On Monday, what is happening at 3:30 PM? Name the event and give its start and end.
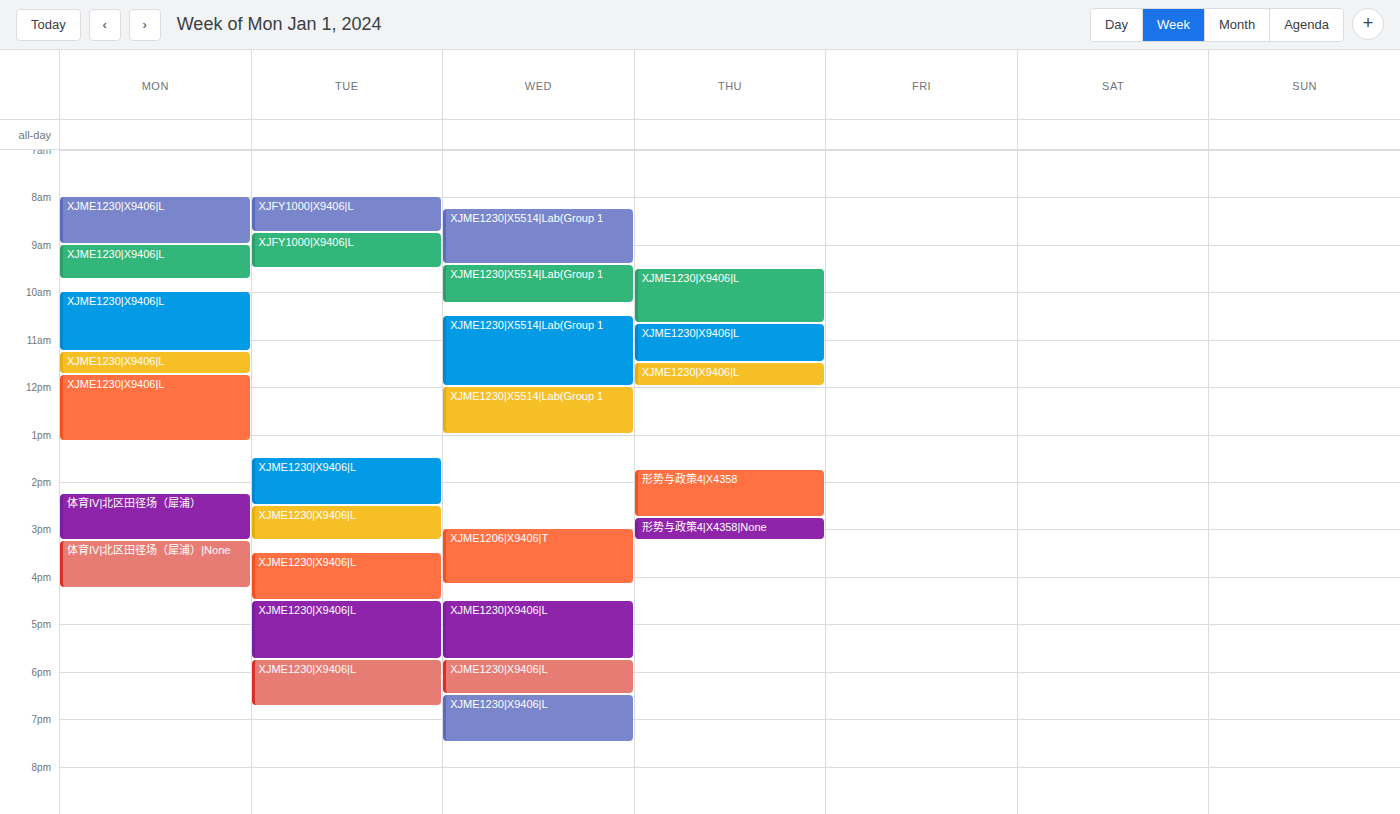
"体育IV|北区田径场（犀浦）|None", 3:15 PM to 4:15 PM